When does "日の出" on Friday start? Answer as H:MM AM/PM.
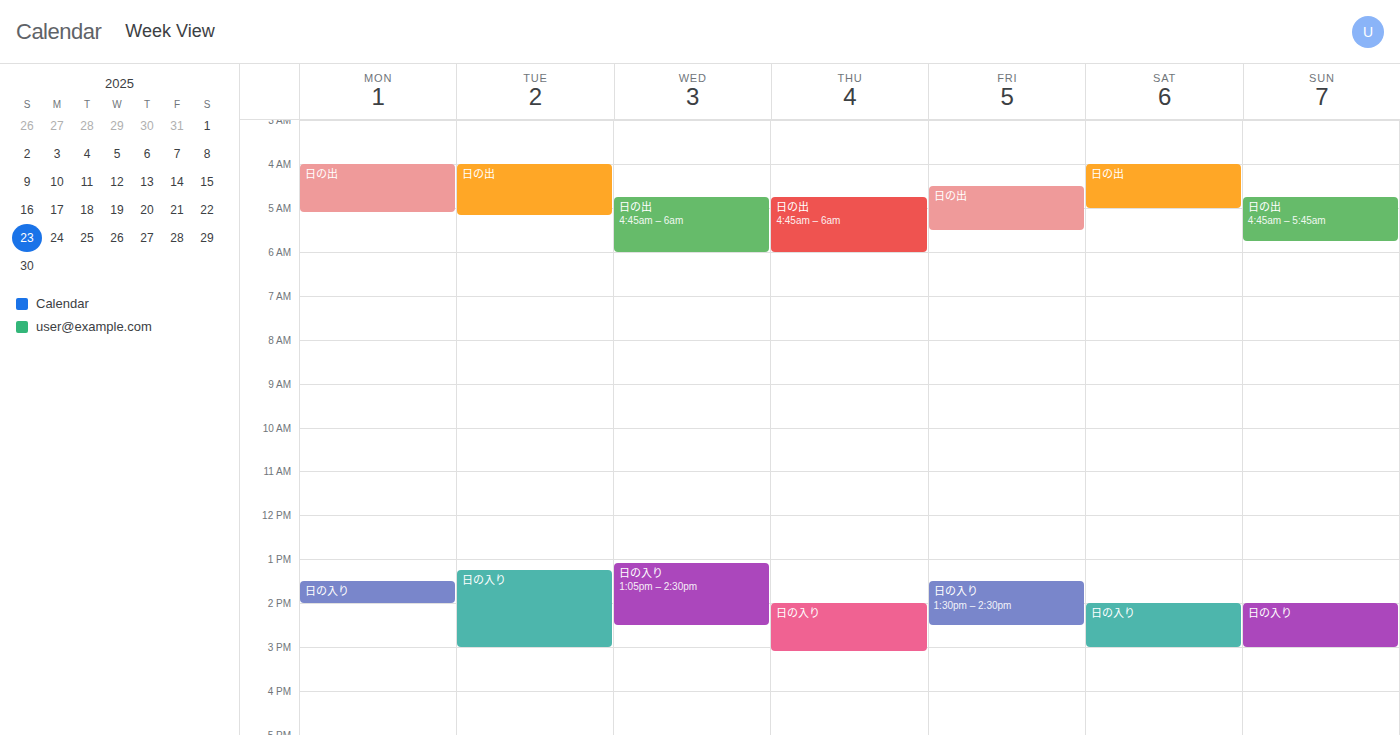
4:30 AM